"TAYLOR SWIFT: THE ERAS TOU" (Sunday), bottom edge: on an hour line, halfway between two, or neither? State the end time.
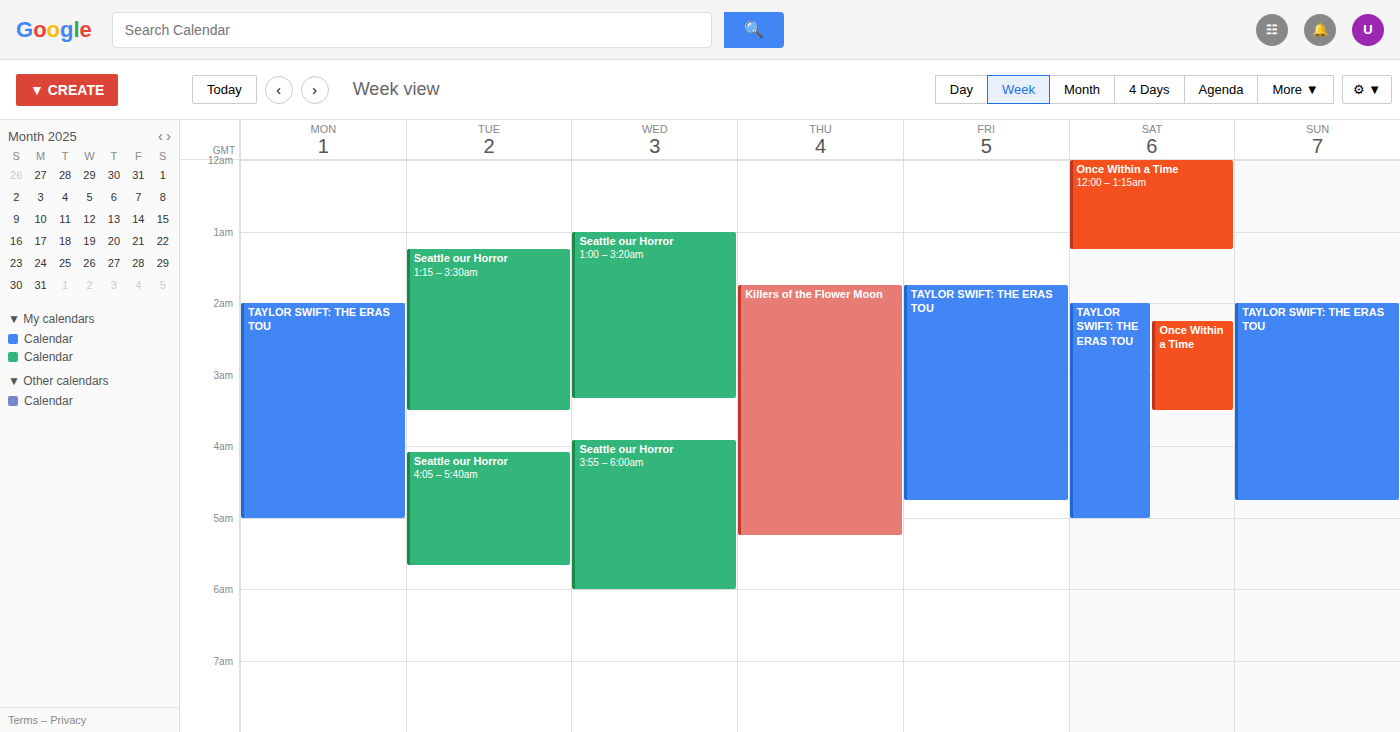
4:45 AM -- neither: three quarters of the way from the 4 AM line to the 5 AM line.